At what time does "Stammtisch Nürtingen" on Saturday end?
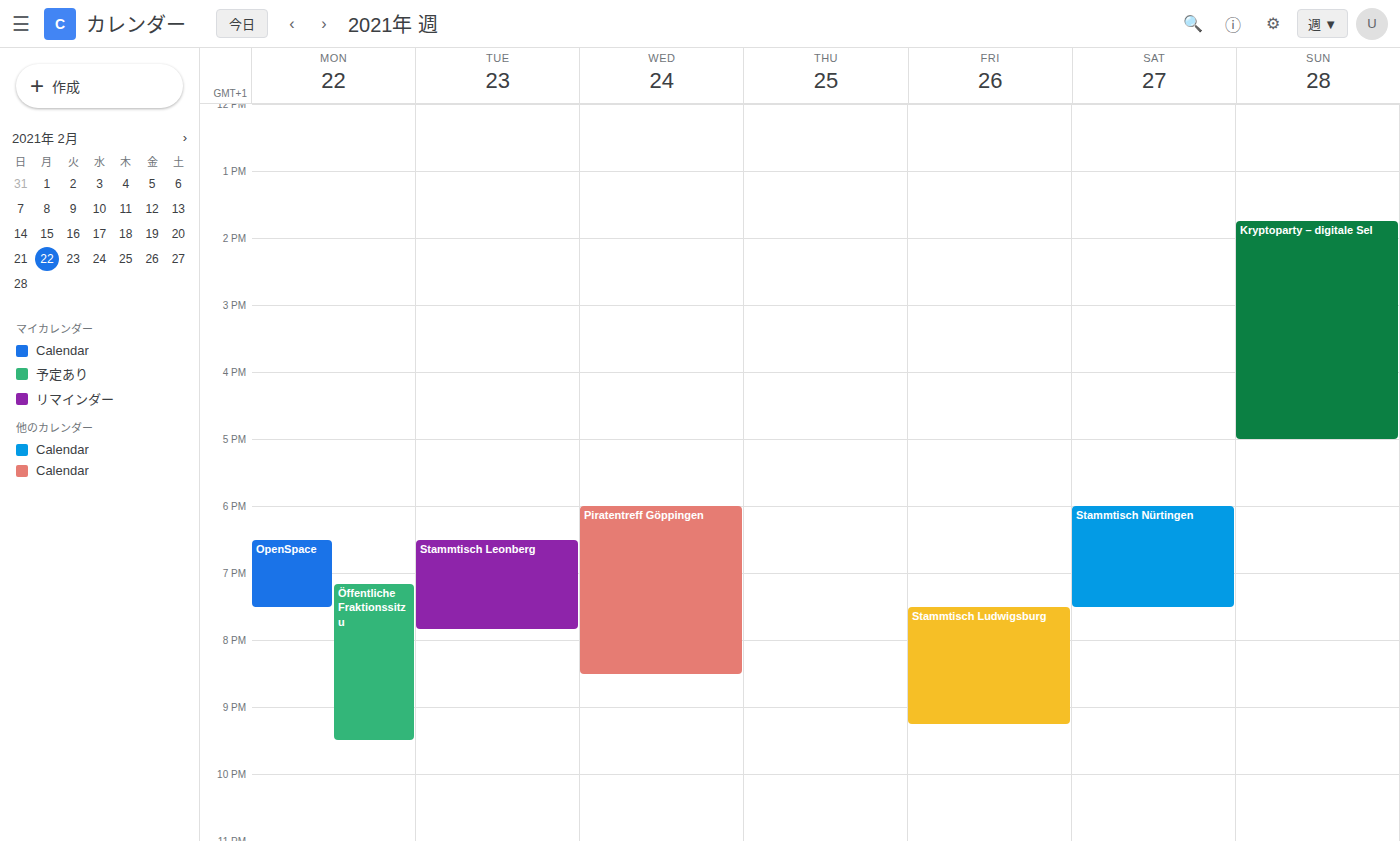
7:30 PM